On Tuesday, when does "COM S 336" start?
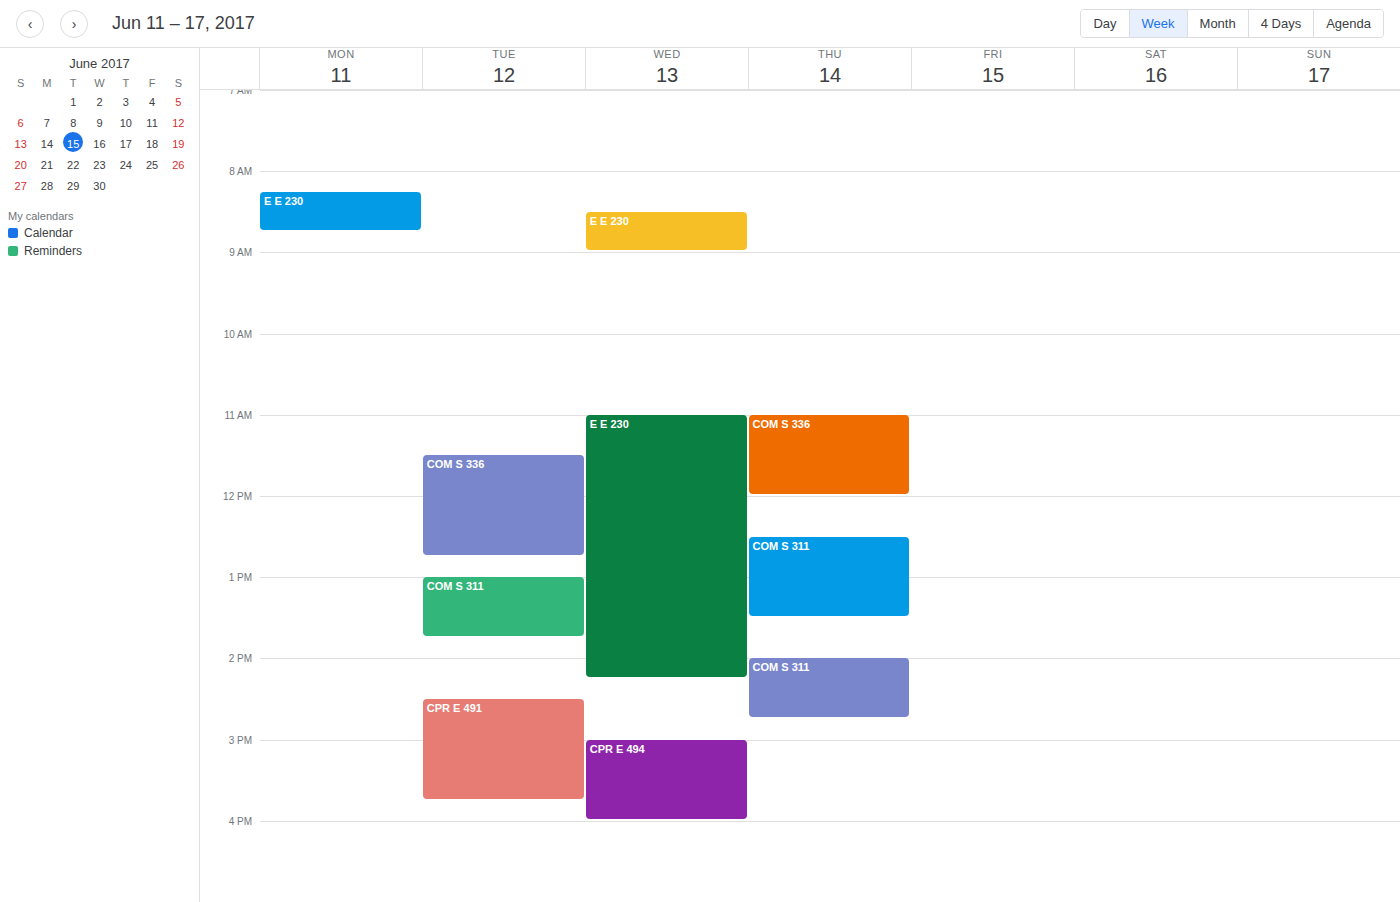
11:30 AM